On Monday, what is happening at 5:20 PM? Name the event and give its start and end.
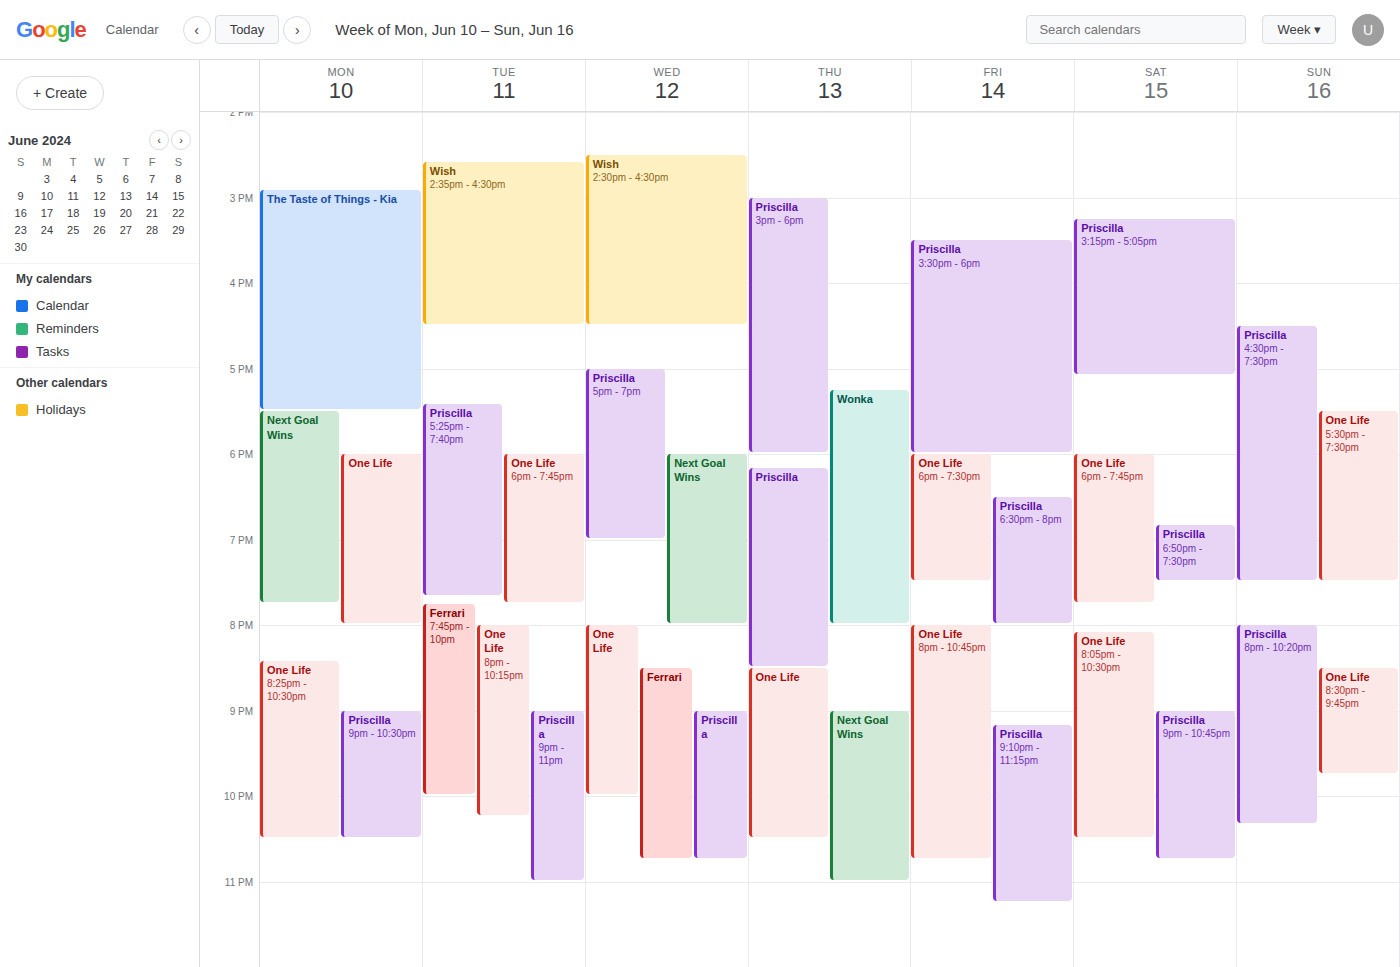
"The Taste of Things - Kia", 2:55 PM to 5:30 PM